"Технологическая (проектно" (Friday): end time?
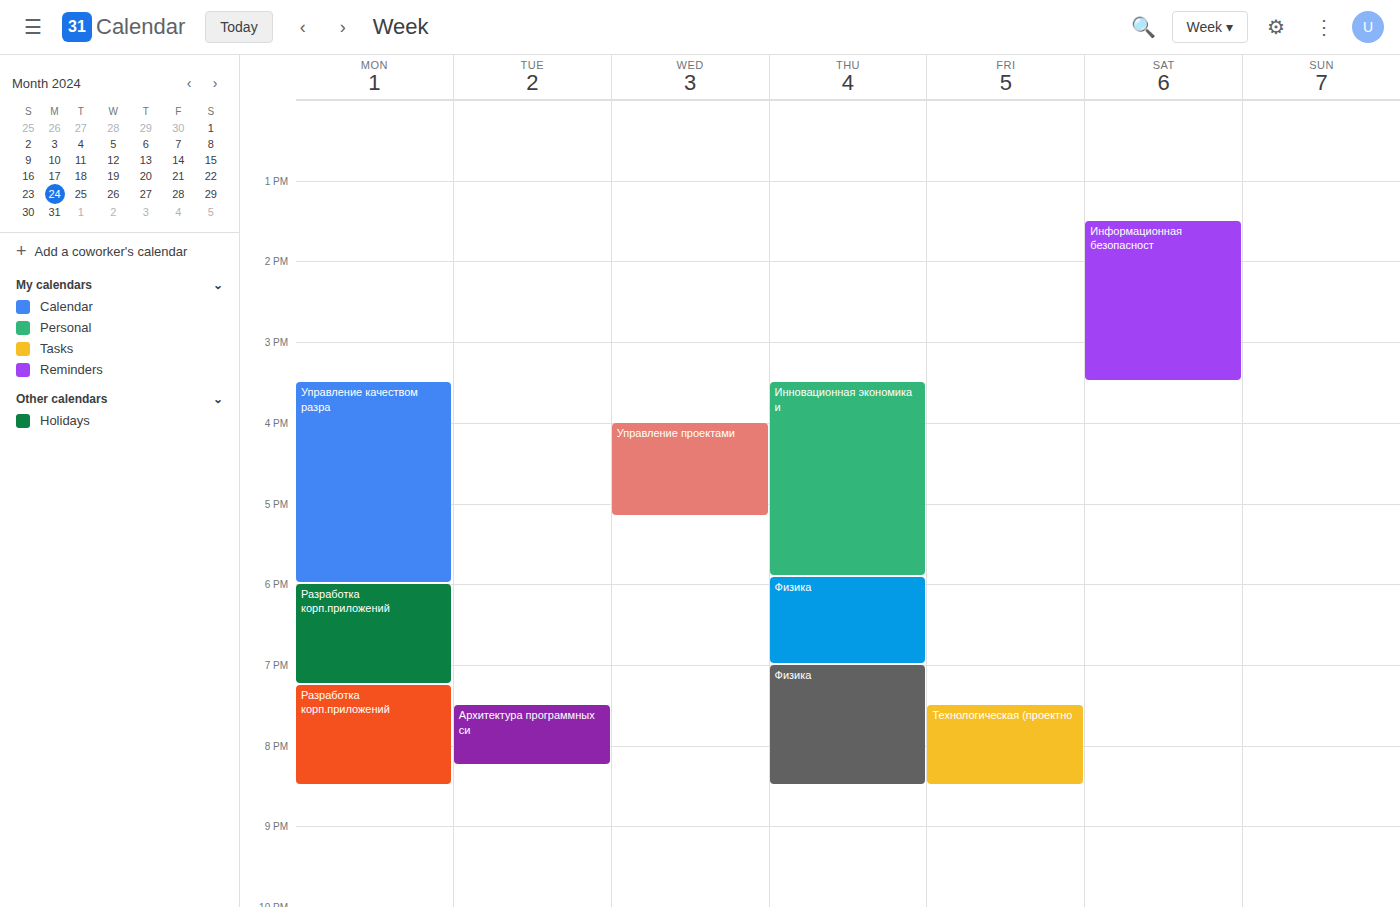
8:30 PM